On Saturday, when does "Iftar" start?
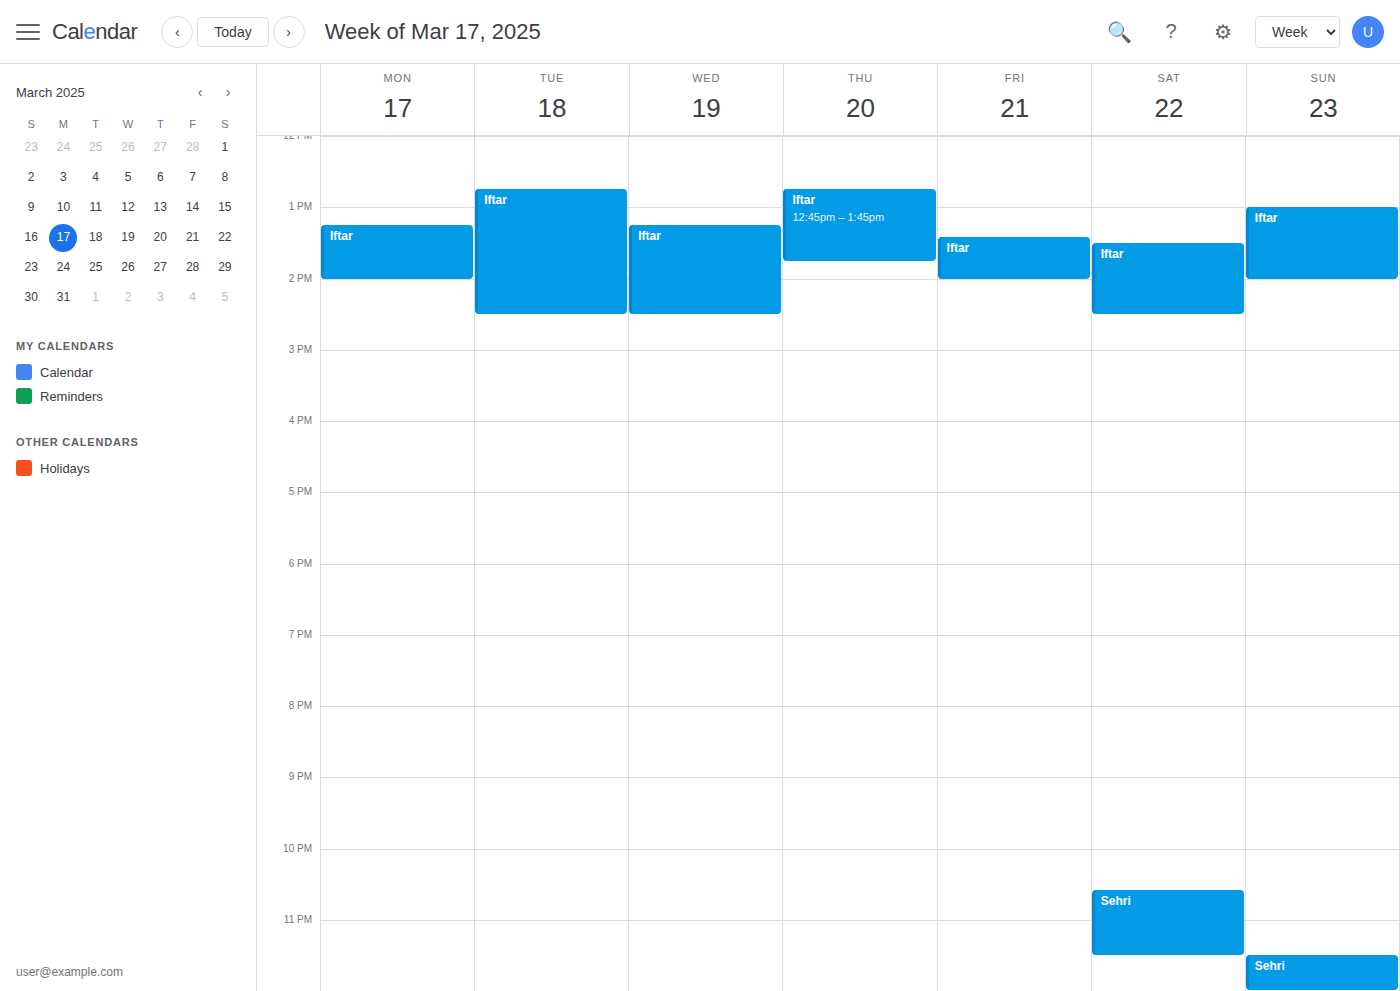
1:30 PM